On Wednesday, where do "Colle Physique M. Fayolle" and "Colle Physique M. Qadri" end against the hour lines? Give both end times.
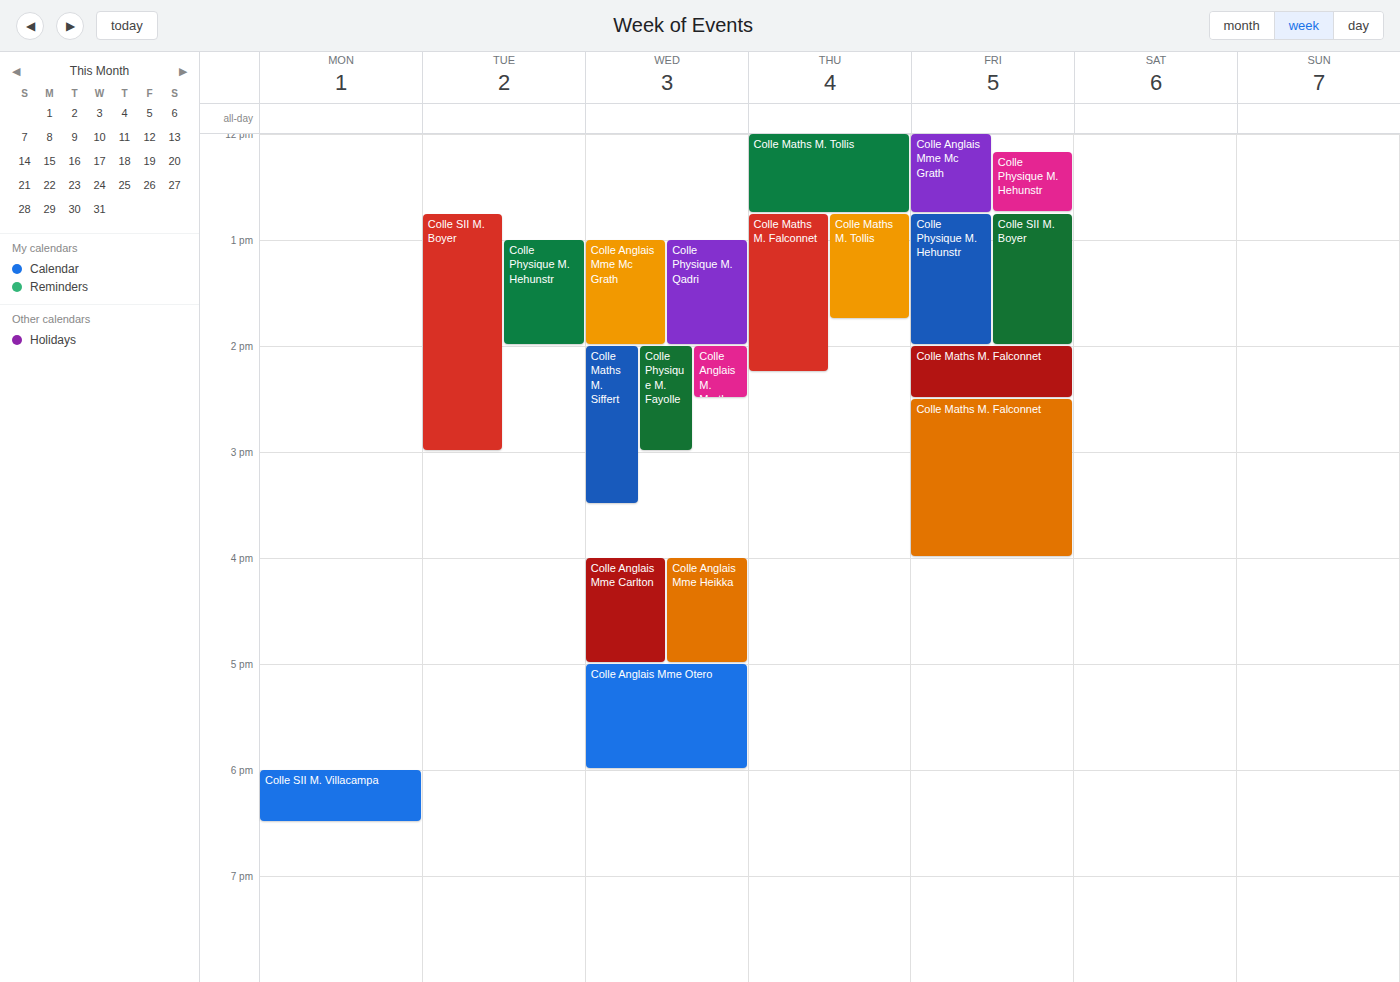
"Colle Physique M. Fayolle": 3:00 PM, exactly on the 3 PM line. "Colle Physique M. Qadri": 2:00 PM, exactly on the 2 PM line.